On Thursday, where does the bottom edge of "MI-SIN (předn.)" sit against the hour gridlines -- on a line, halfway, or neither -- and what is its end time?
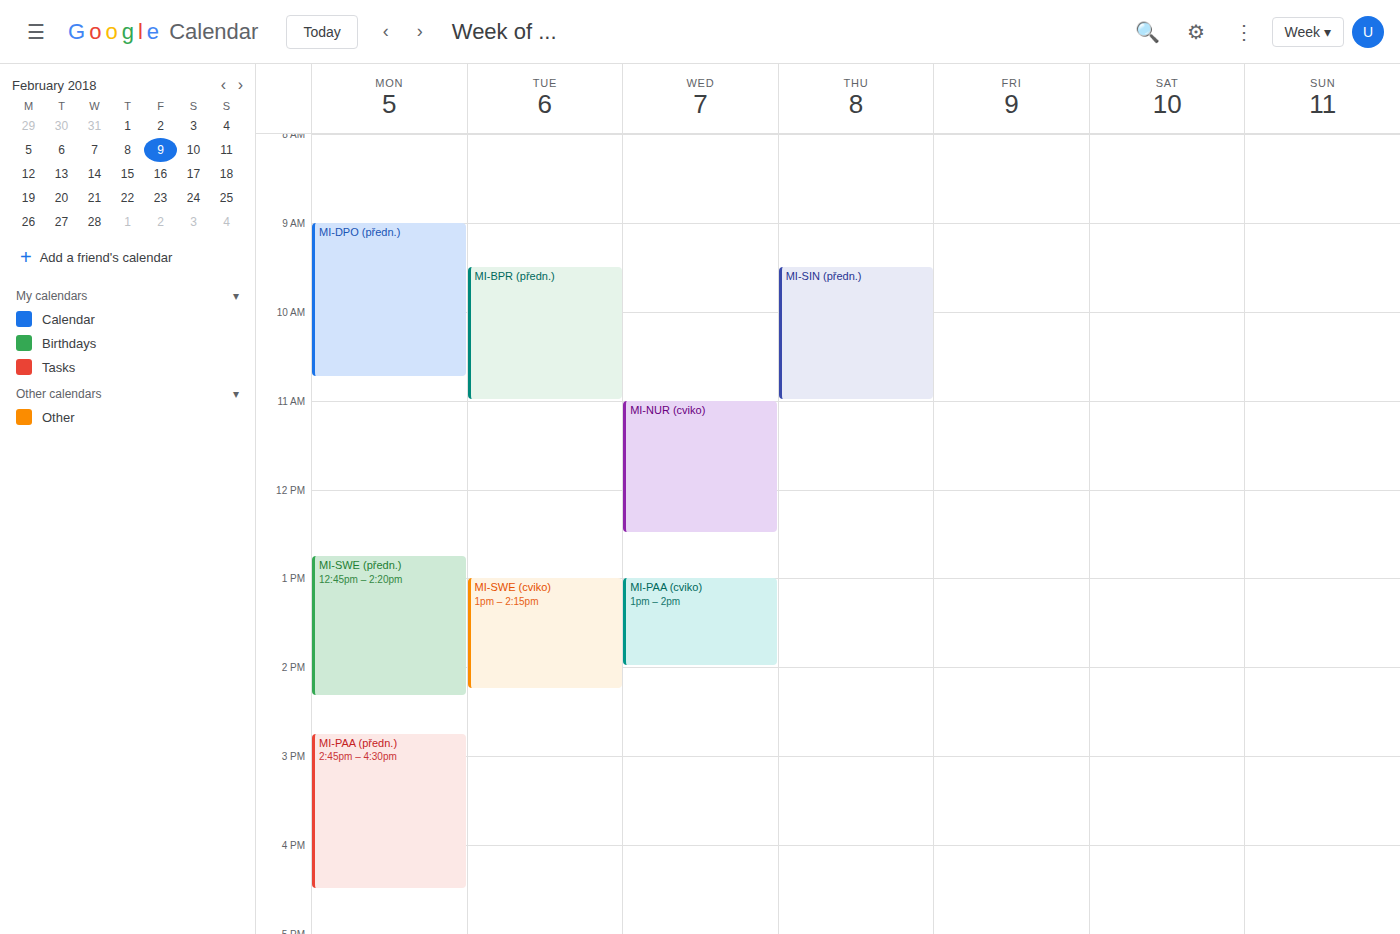
11:00 AM -- exactly on the 11 AM line.